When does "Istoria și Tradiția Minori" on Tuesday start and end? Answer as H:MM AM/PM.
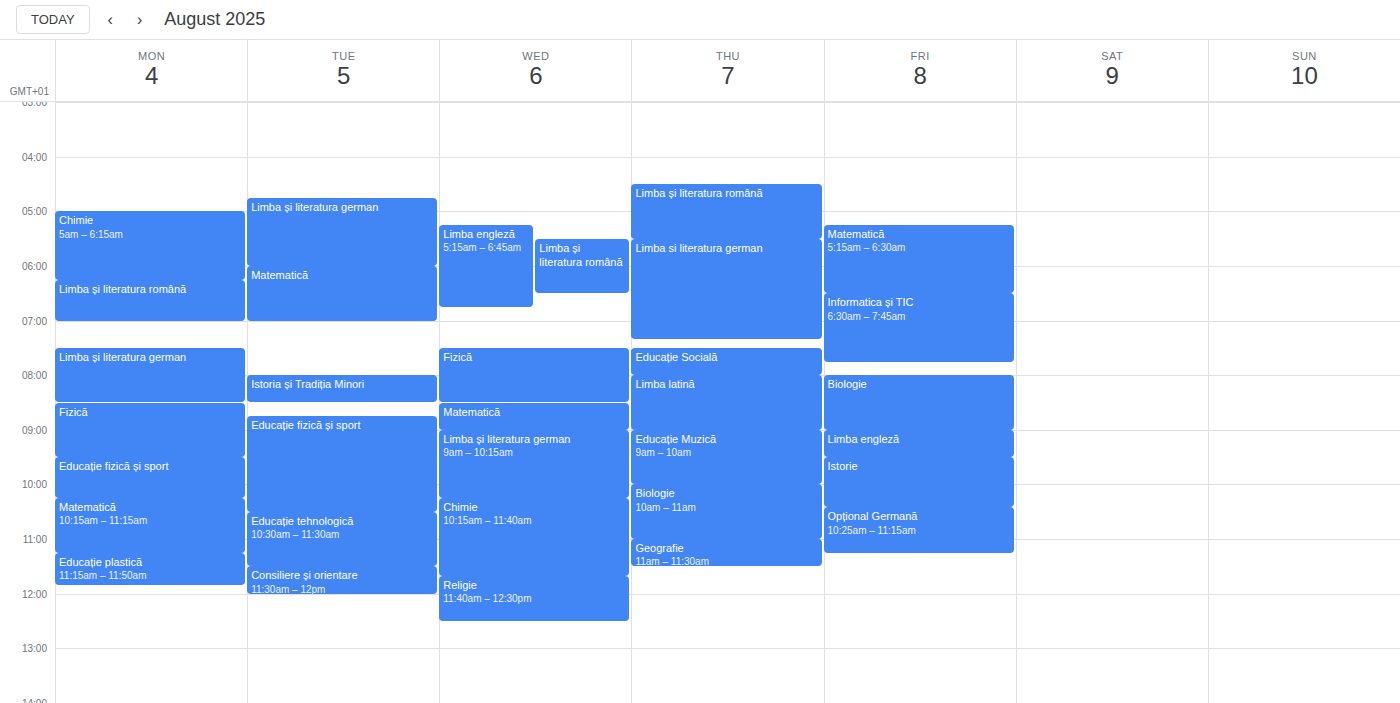
8:00 AM to 8:30 AM